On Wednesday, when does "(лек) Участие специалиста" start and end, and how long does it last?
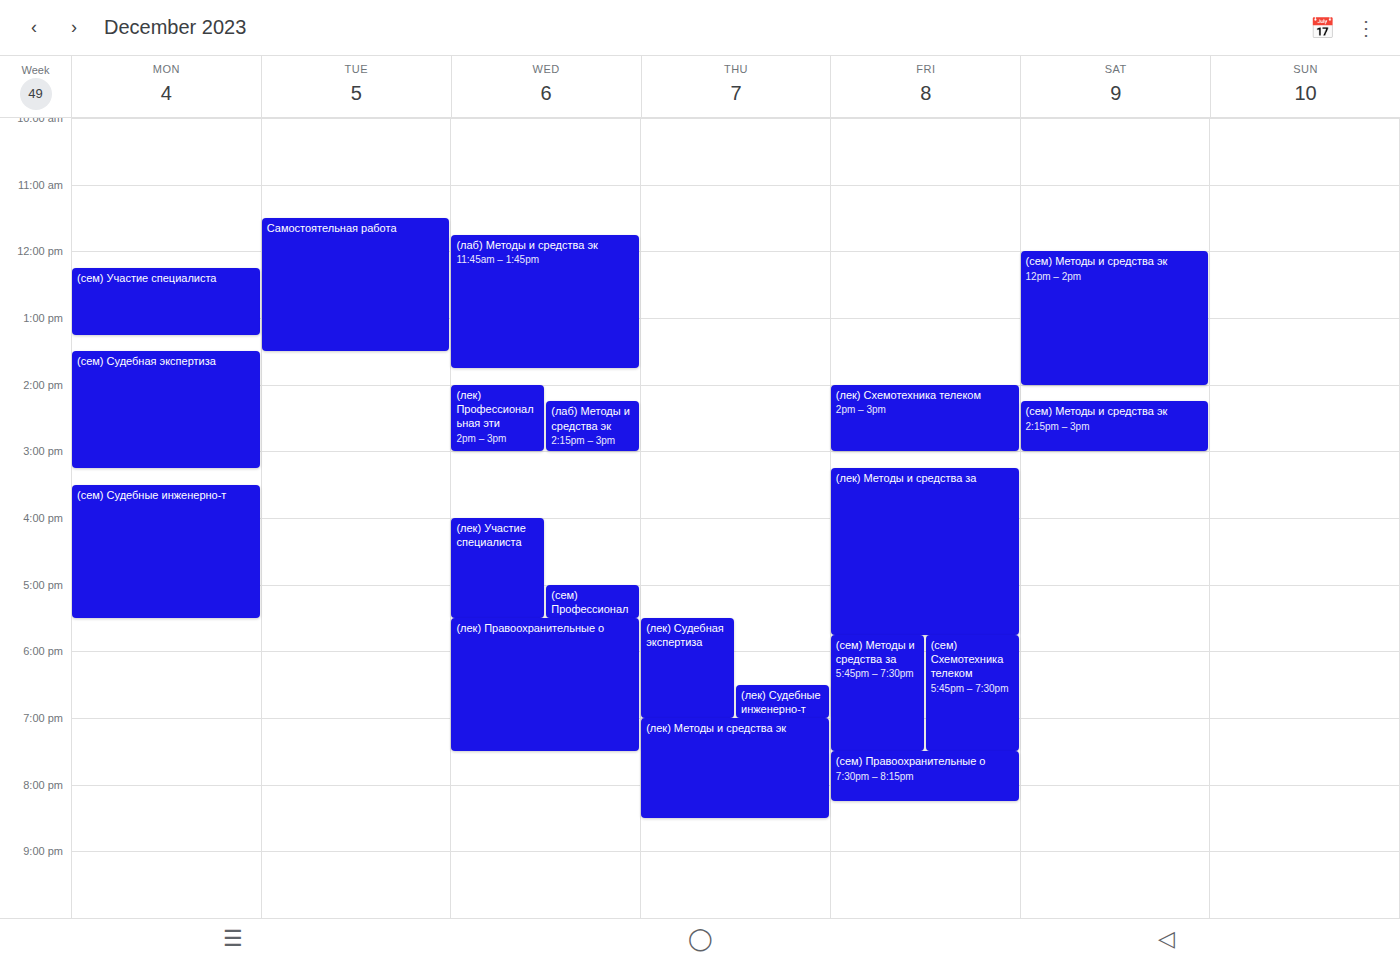
4:00 PM to 5:30 PM, 1 hour 30 minutes